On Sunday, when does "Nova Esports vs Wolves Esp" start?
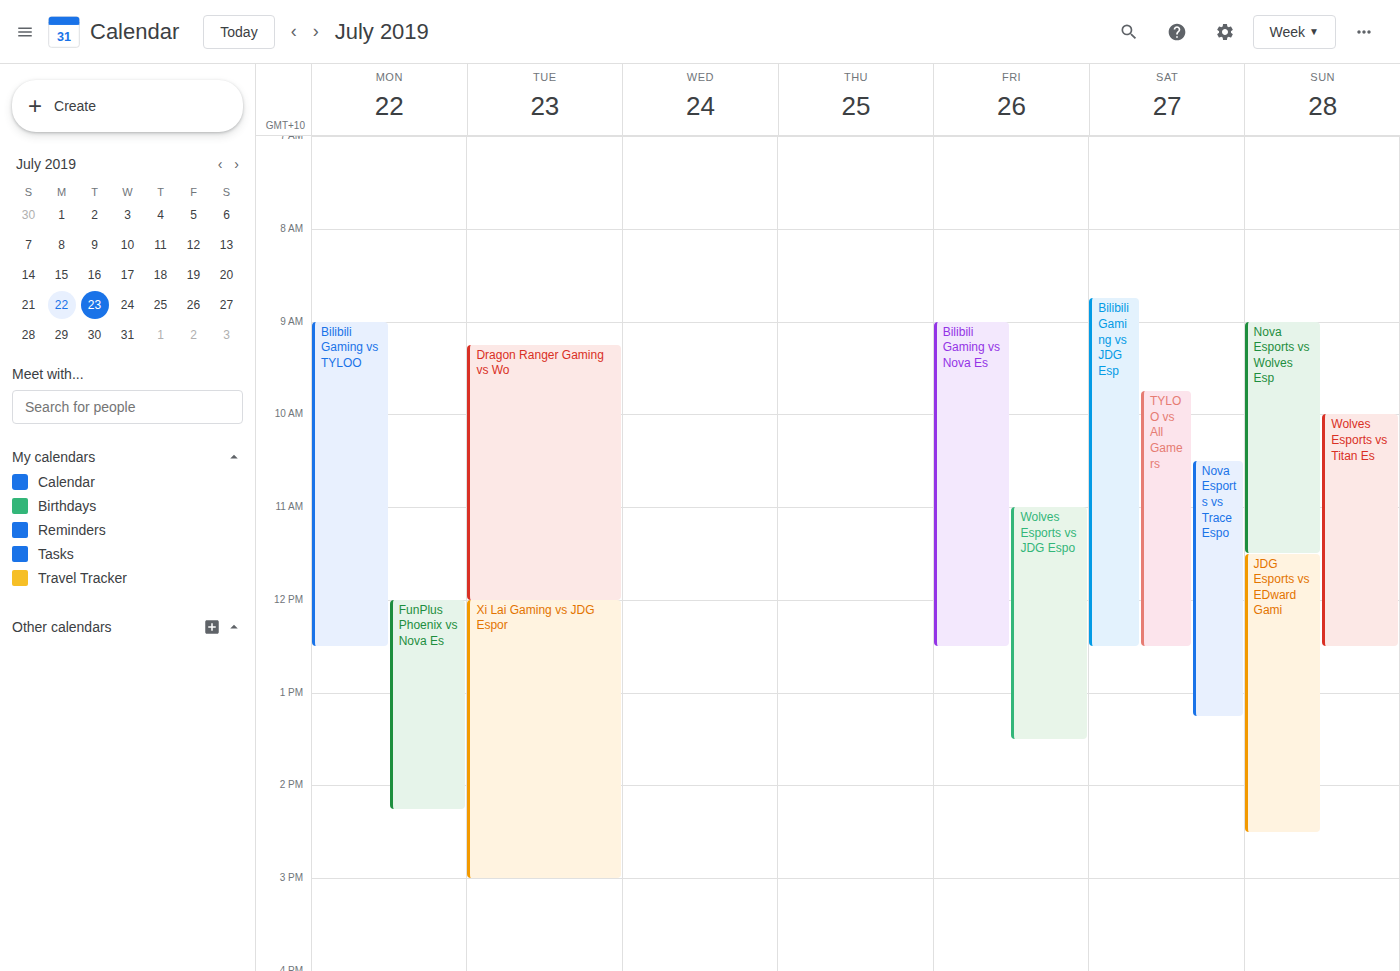
9:00 AM